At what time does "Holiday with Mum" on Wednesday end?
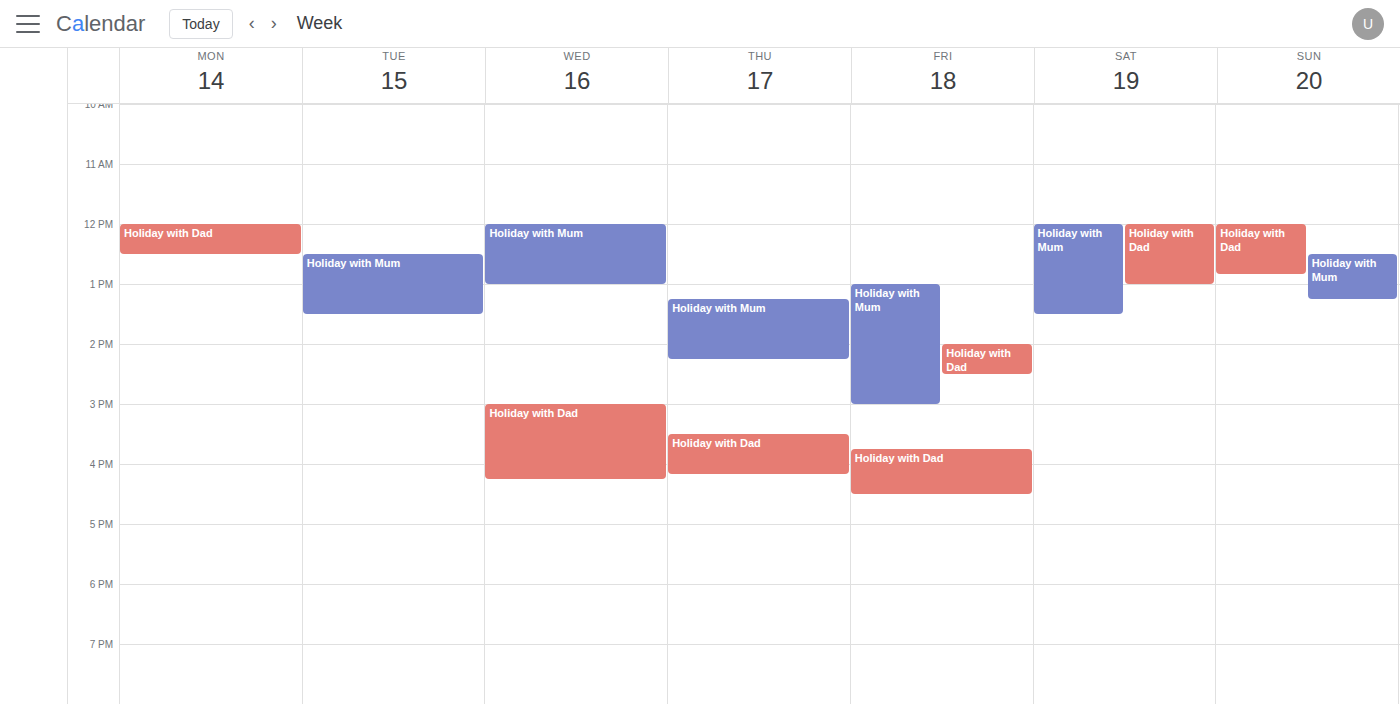
1:00 PM